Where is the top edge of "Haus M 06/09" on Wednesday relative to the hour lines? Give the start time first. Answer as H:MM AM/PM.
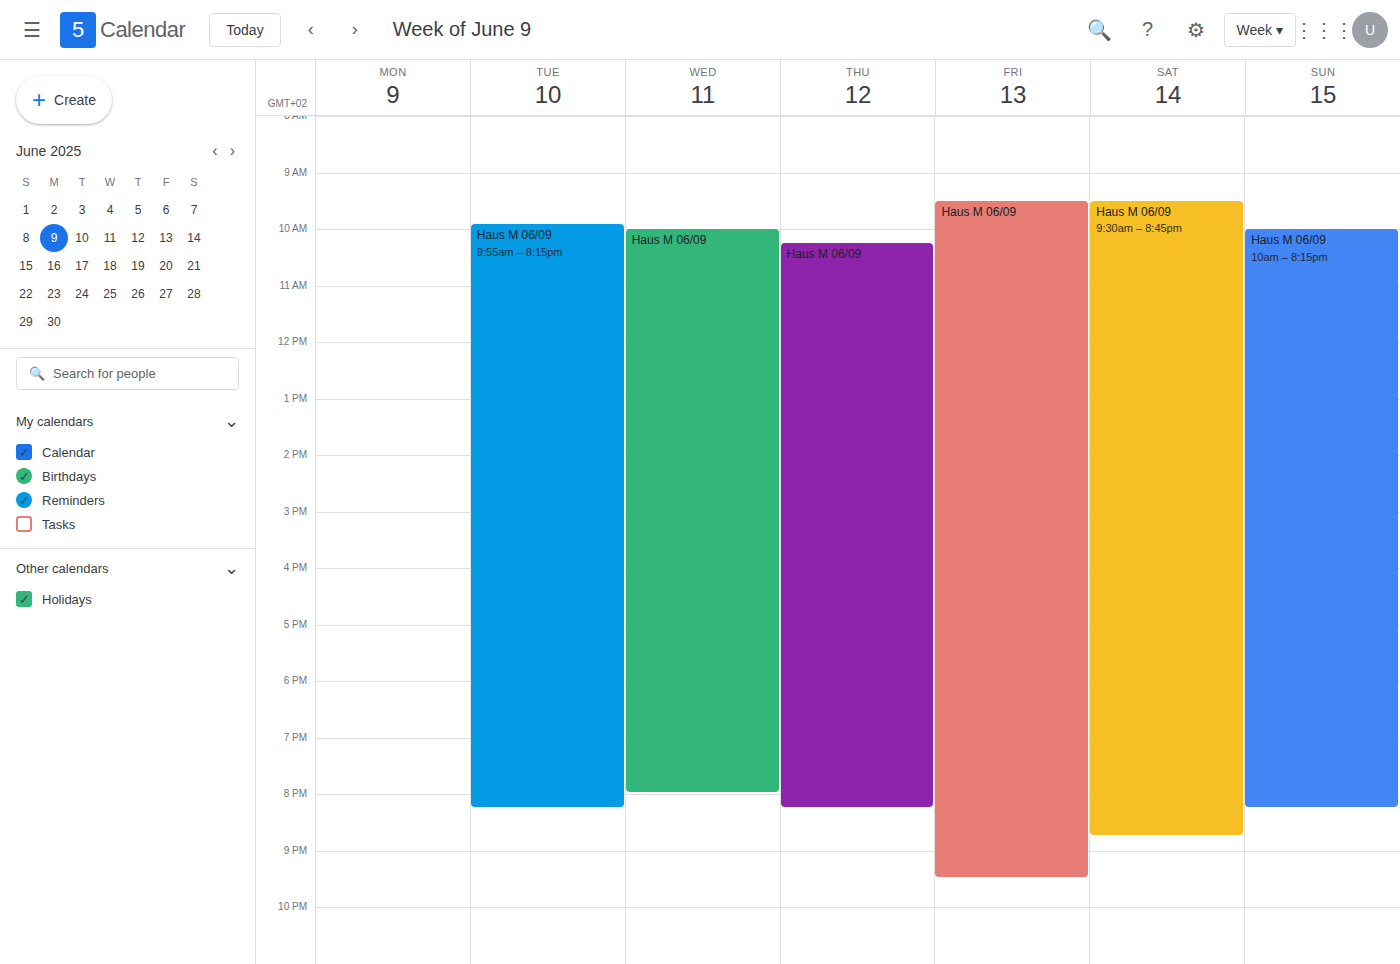
10:00 AM -- exactly on the 10 AM line.